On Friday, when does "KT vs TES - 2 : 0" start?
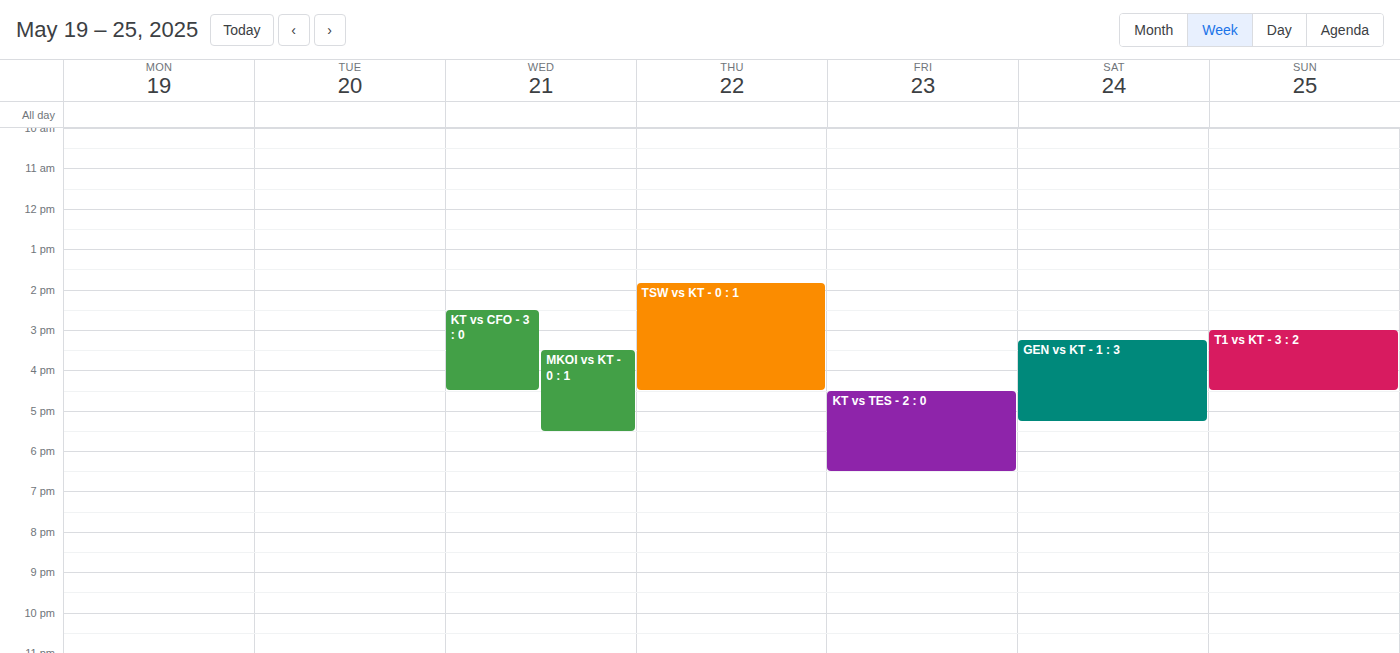
4:30 PM